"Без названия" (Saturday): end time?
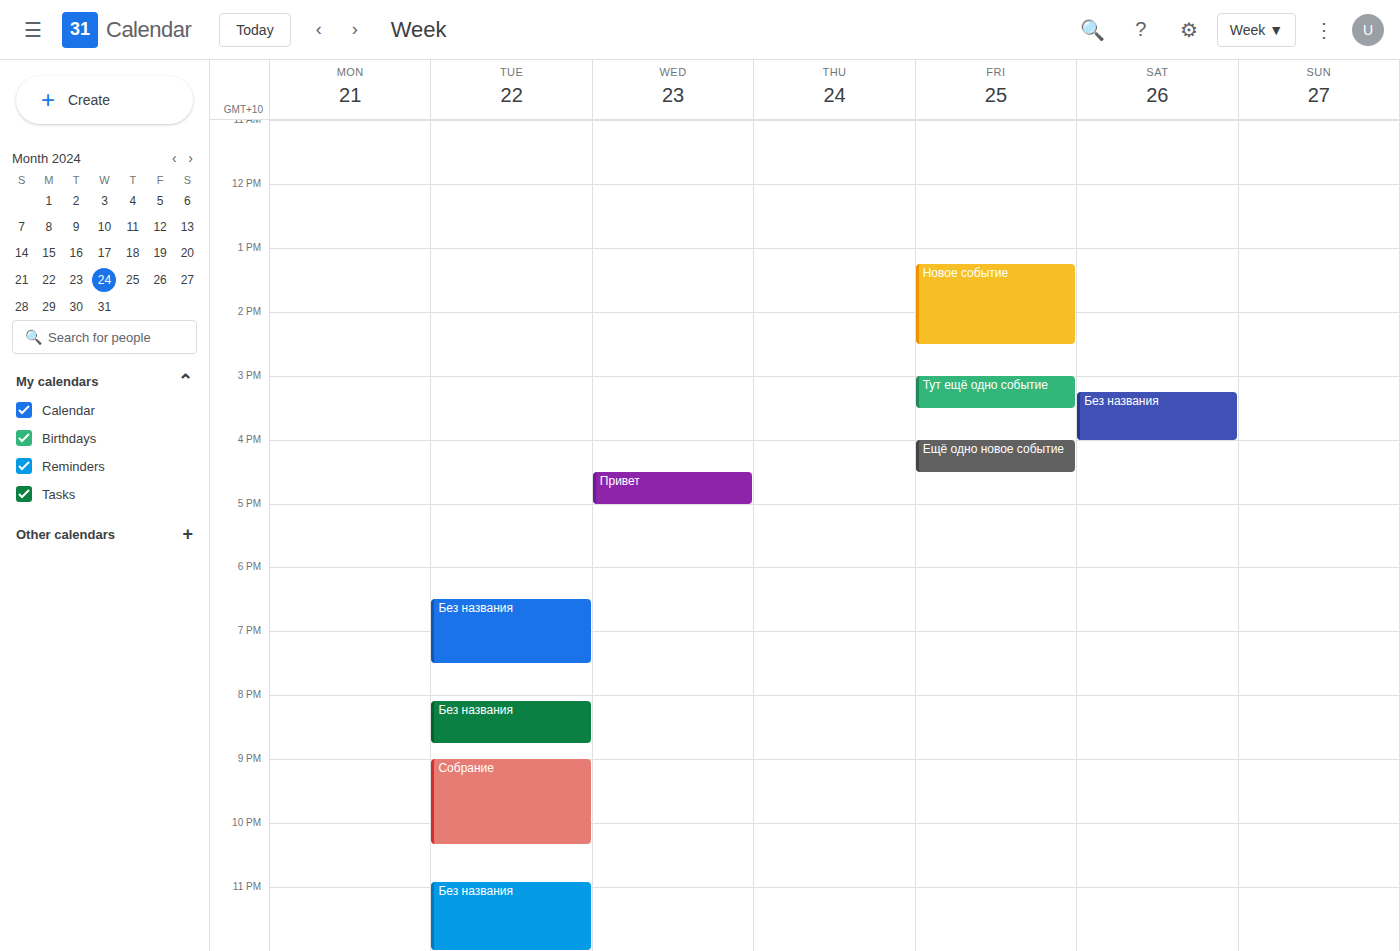
4:00 PM